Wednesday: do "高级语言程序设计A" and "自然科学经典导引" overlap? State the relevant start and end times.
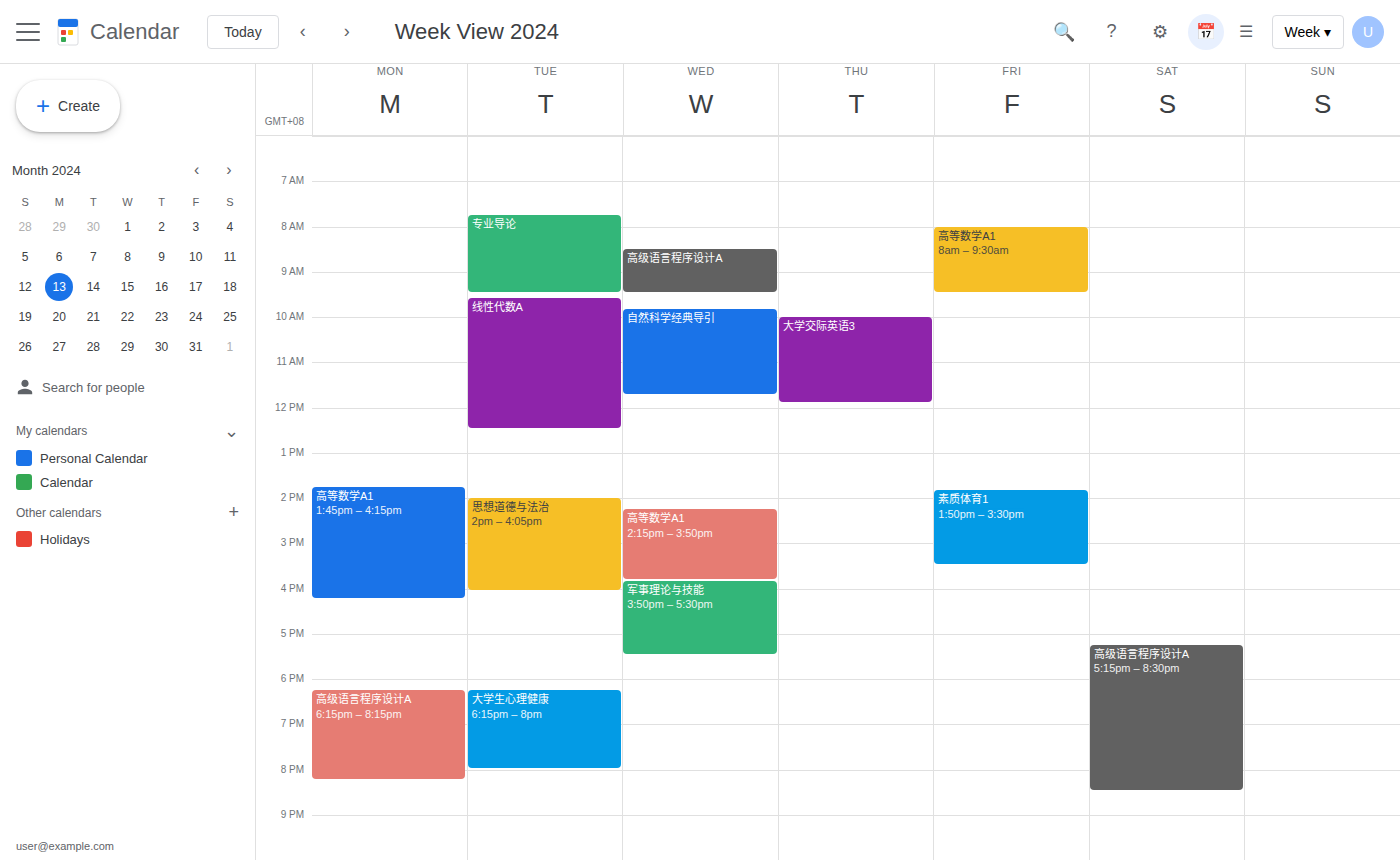
"高级语言程序设计A" ends at 9:30 AM and "自然科学经典导引" starts at 9:50 AM -- no overlap.